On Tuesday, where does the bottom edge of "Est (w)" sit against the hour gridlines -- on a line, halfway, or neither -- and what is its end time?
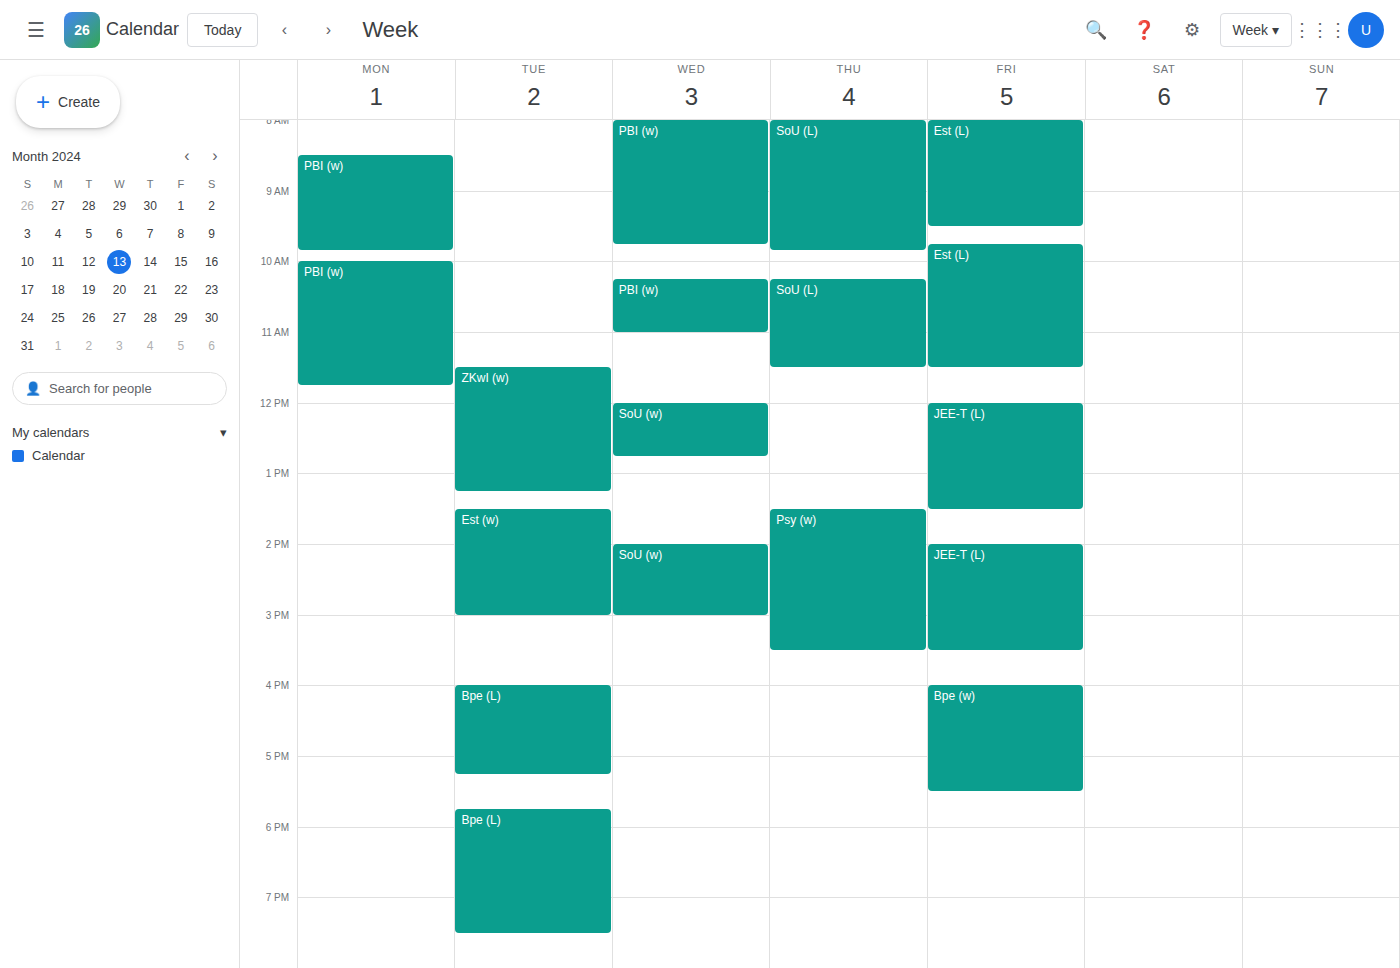
3:00 PM -- exactly on the 3 PM line.